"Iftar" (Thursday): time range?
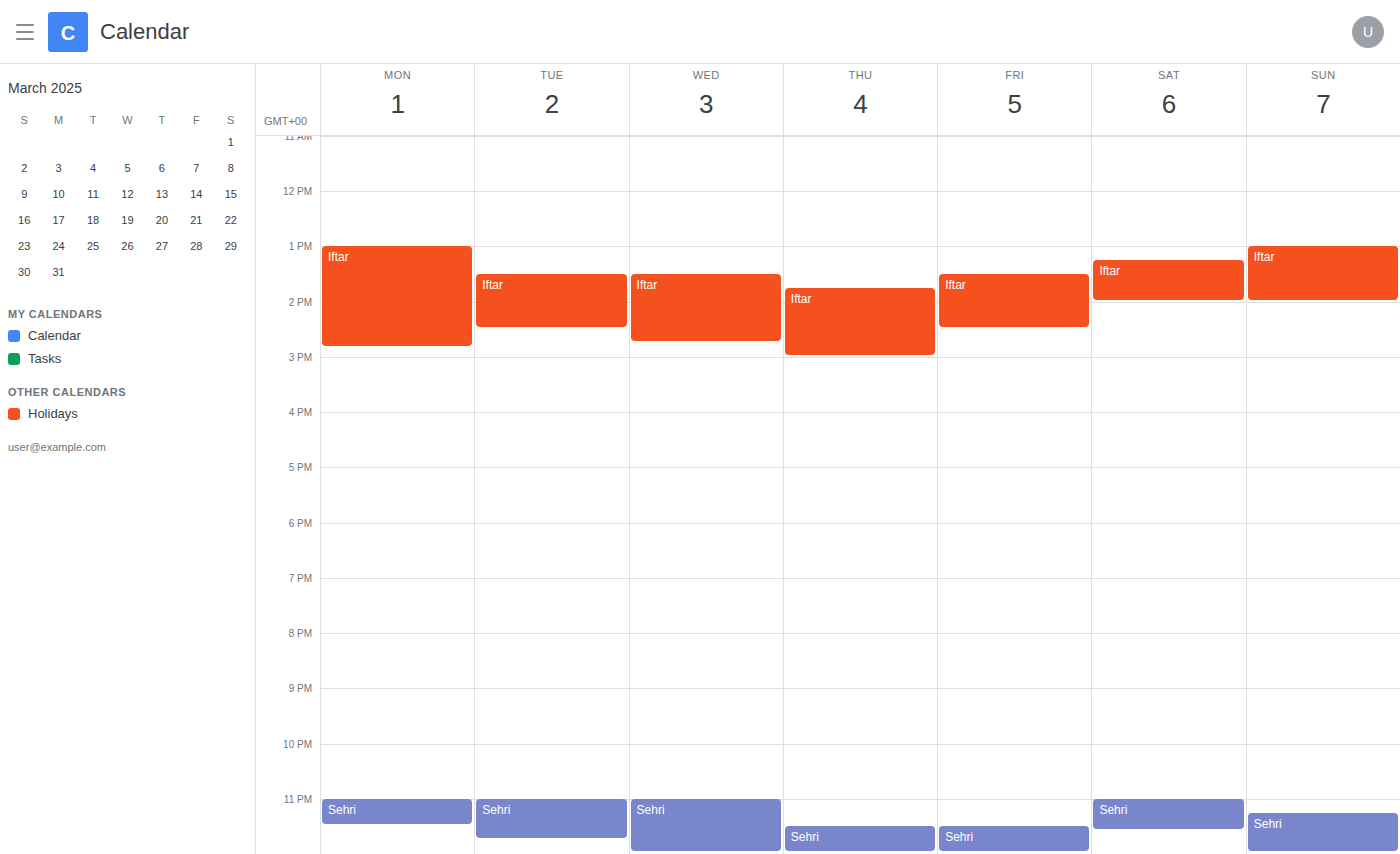
1:45 PM to 3:00 PM